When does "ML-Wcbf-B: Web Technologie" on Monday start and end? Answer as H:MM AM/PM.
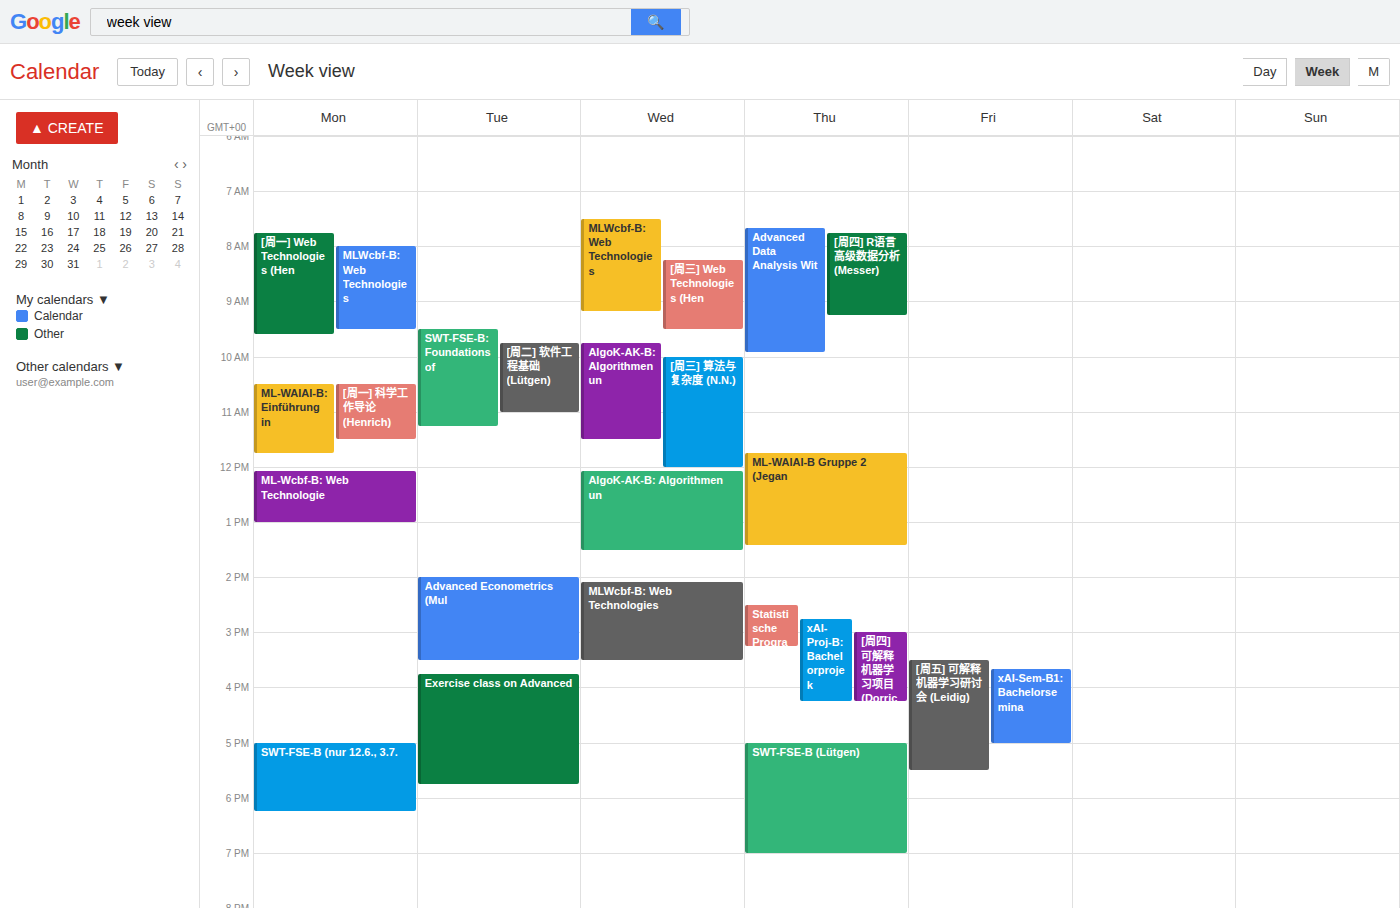
12:05 PM to 1:00 PM